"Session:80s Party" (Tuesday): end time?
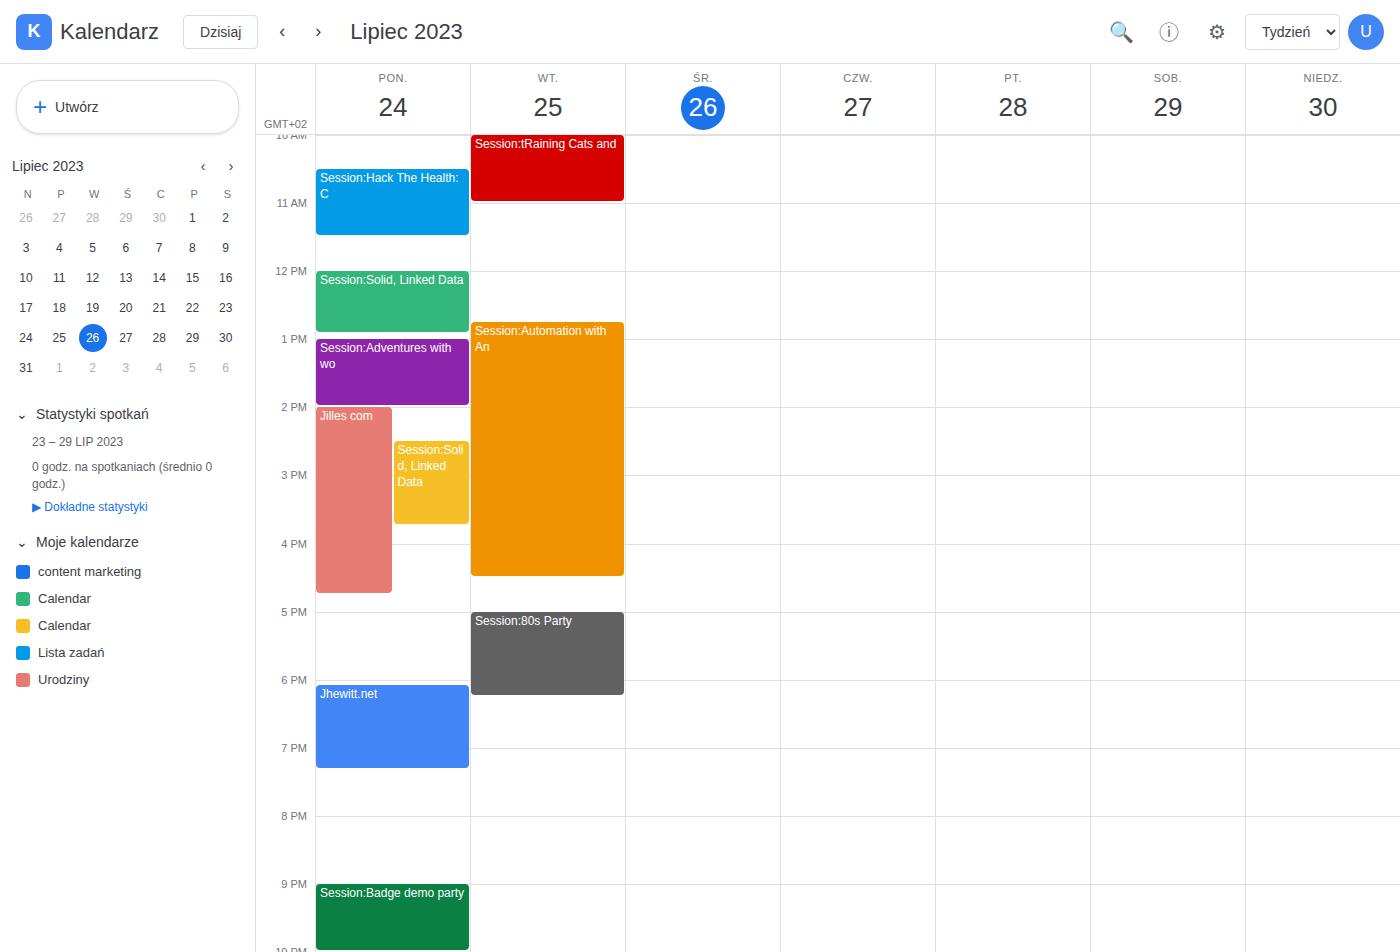
6:15 PM